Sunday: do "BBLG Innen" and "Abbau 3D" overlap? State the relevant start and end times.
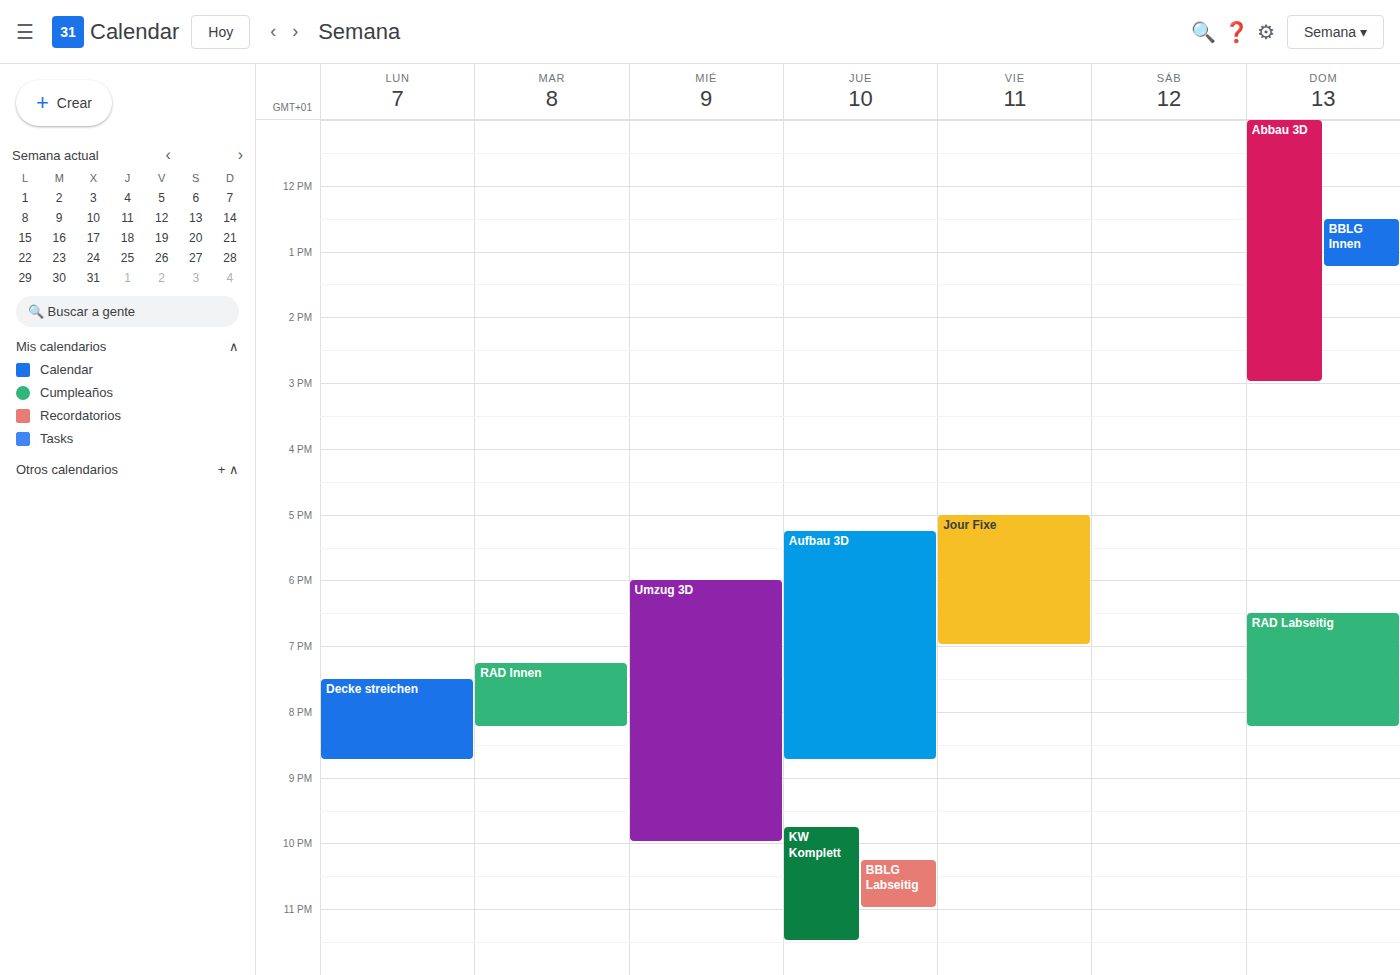
"BBLG Innen" runs 12:30 PM to 1:15 PM, inside "Abbau 3D" -- they overlap.